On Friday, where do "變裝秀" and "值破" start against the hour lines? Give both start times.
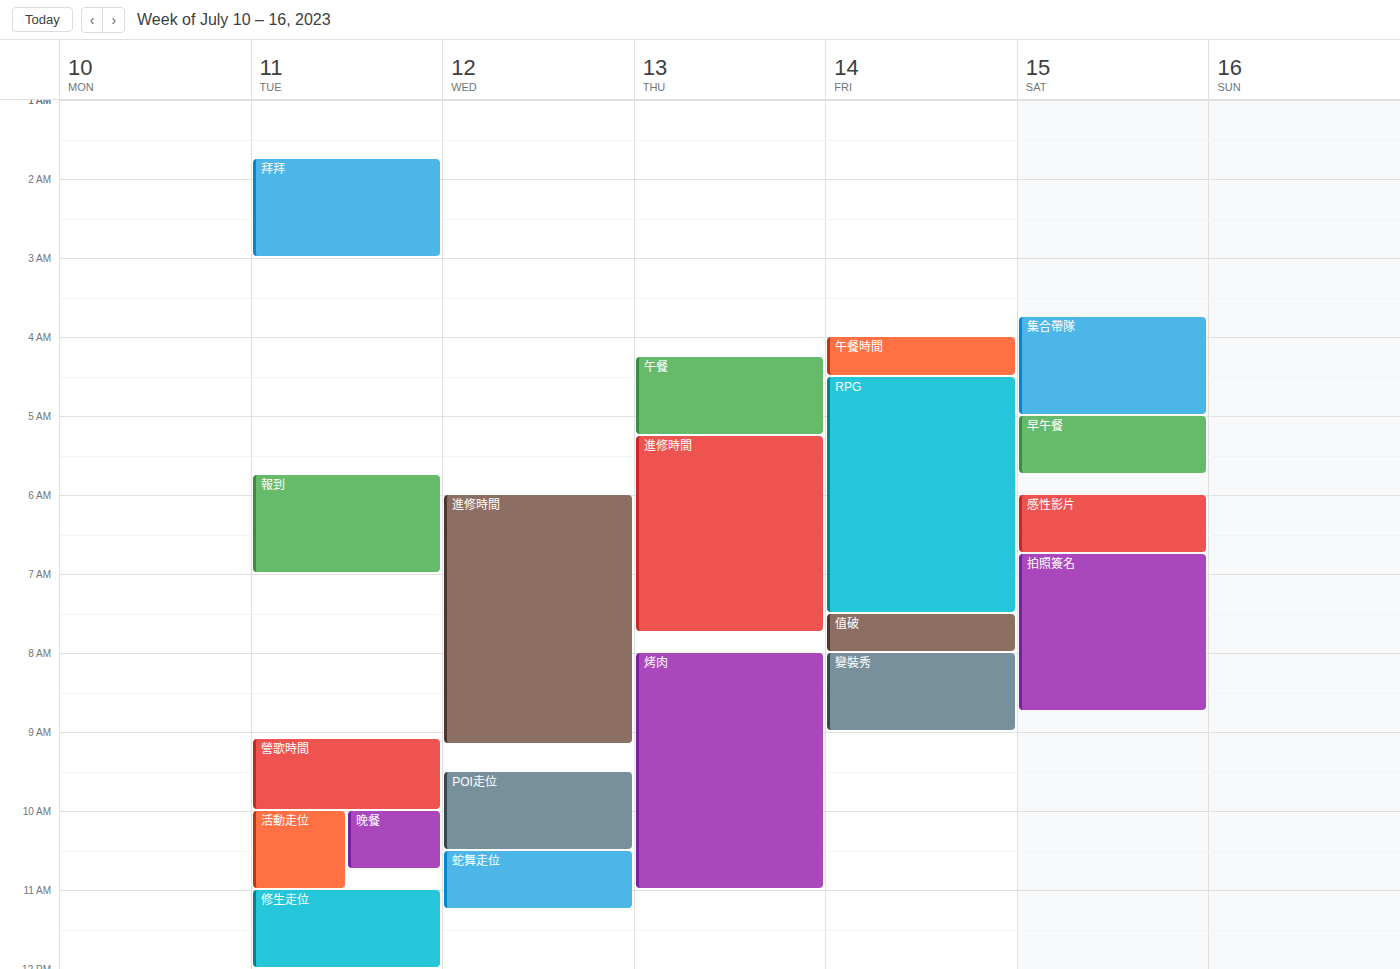
"變裝秀": 8:00 AM, exactly on the 8 AM line. "值破": 7:30 AM, halfway between the 7 AM and 8 AM lines.